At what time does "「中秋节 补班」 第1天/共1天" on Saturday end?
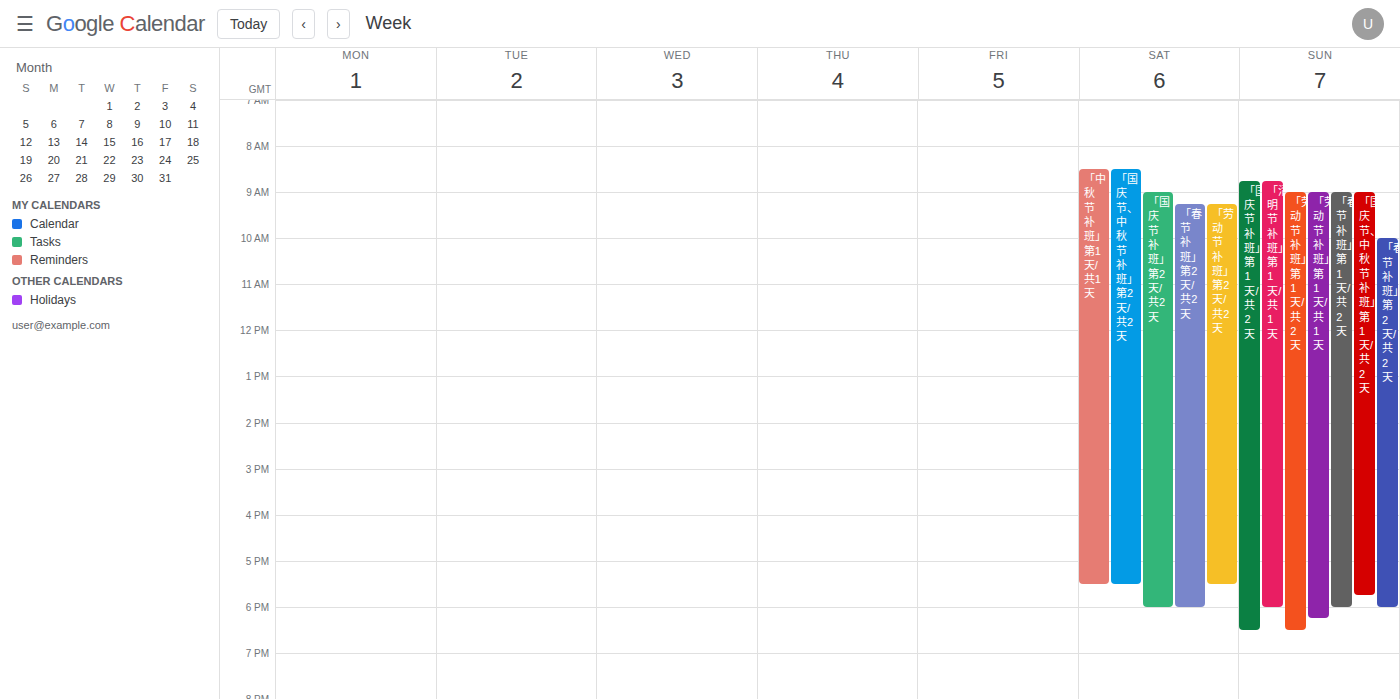
5:30 PM